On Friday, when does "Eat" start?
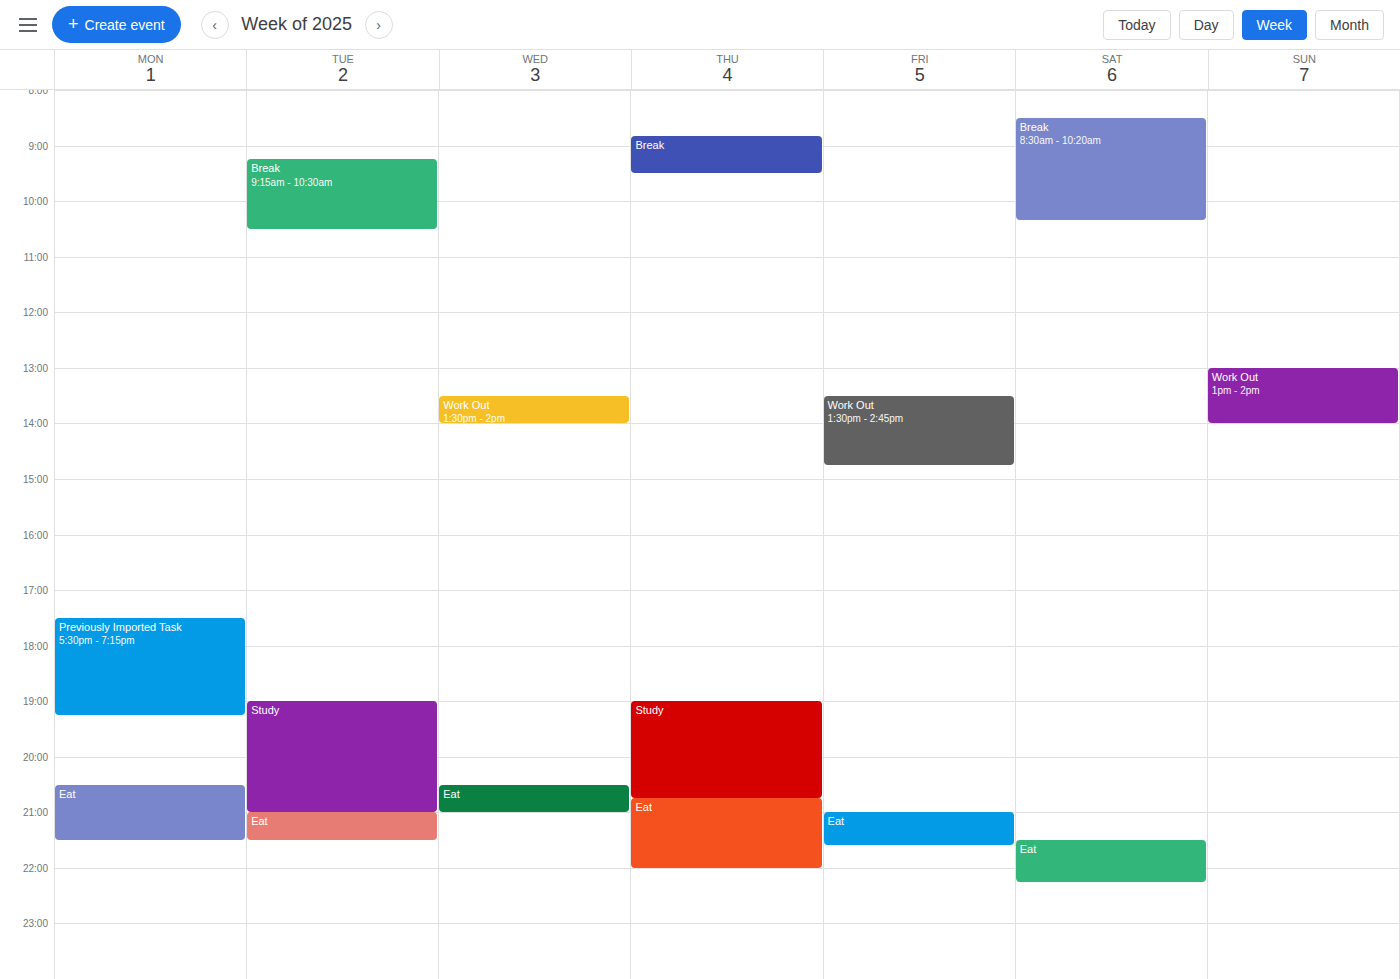
9:00 PM